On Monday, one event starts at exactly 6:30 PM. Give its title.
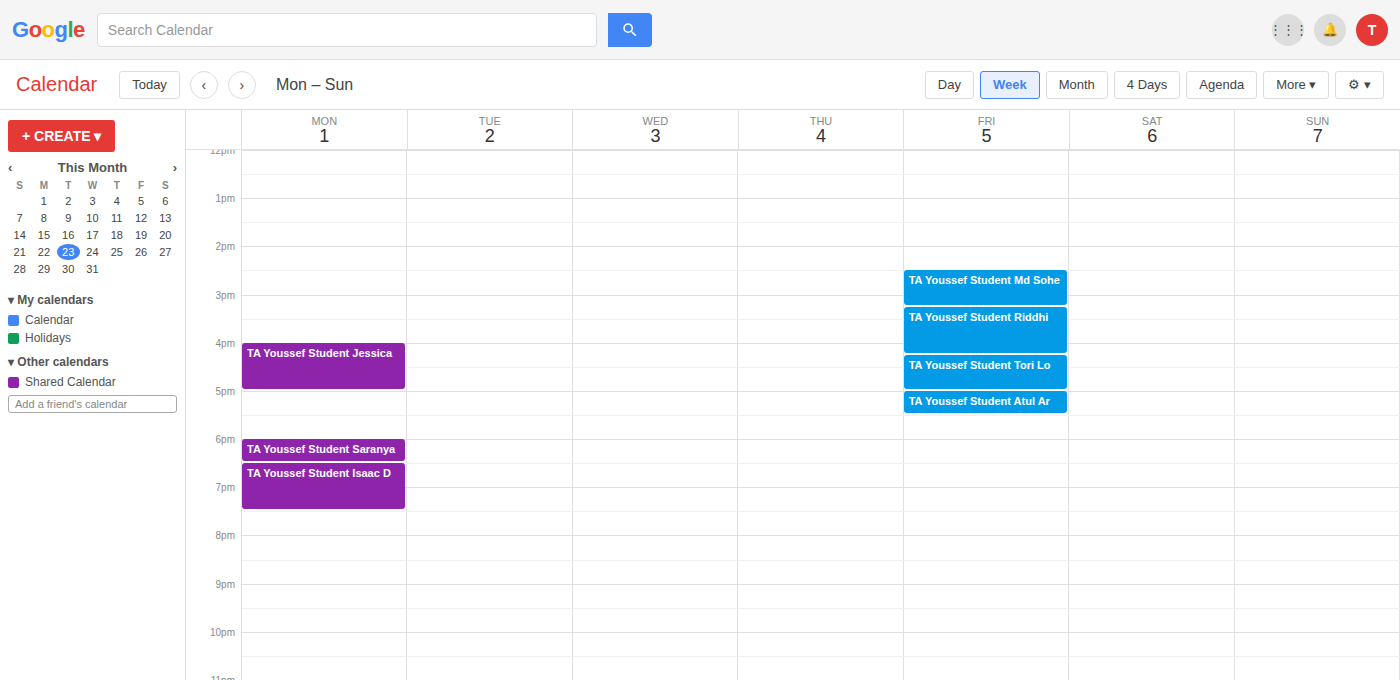
"TA Youssef Student Isaac D"